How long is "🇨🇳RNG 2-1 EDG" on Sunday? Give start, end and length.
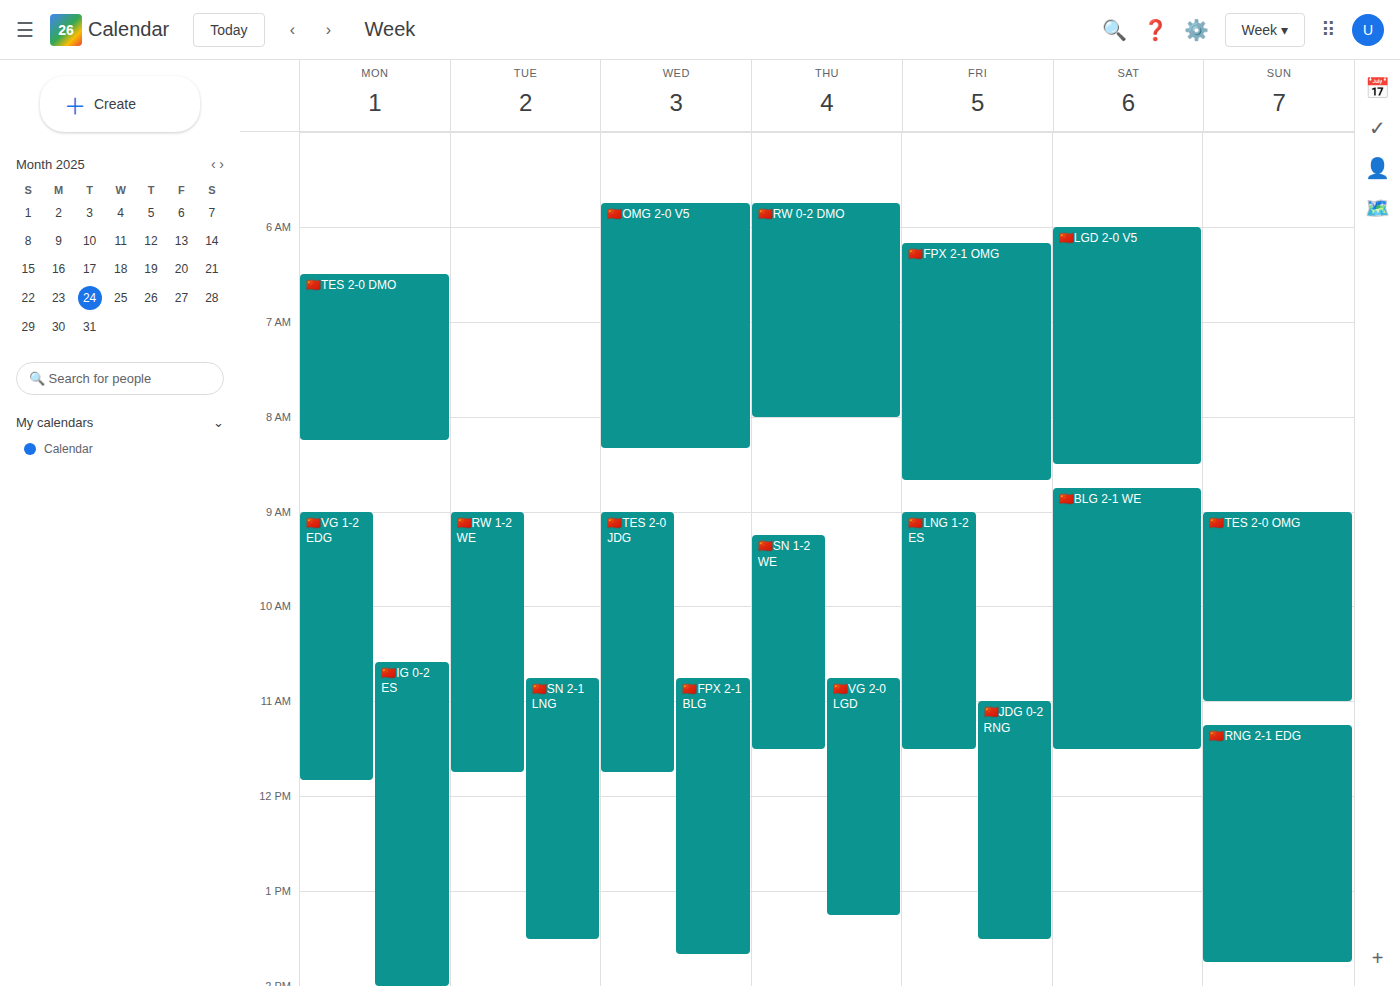
11:15 AM to 1:45 PM, 2 hours 30 minutes